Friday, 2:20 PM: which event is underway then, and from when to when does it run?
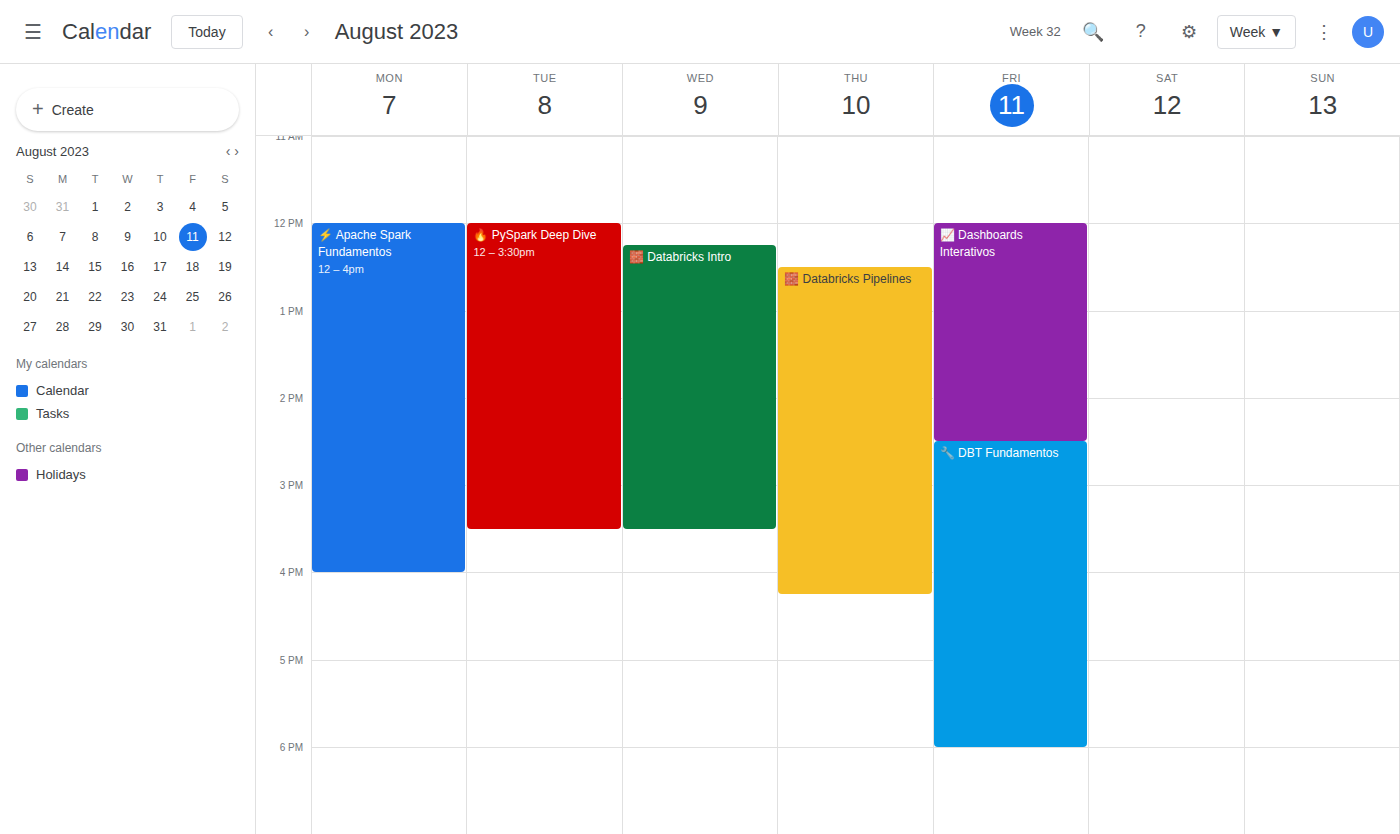
"📈 Dashboards Interativos", 12:00 PM to 2:30 PM